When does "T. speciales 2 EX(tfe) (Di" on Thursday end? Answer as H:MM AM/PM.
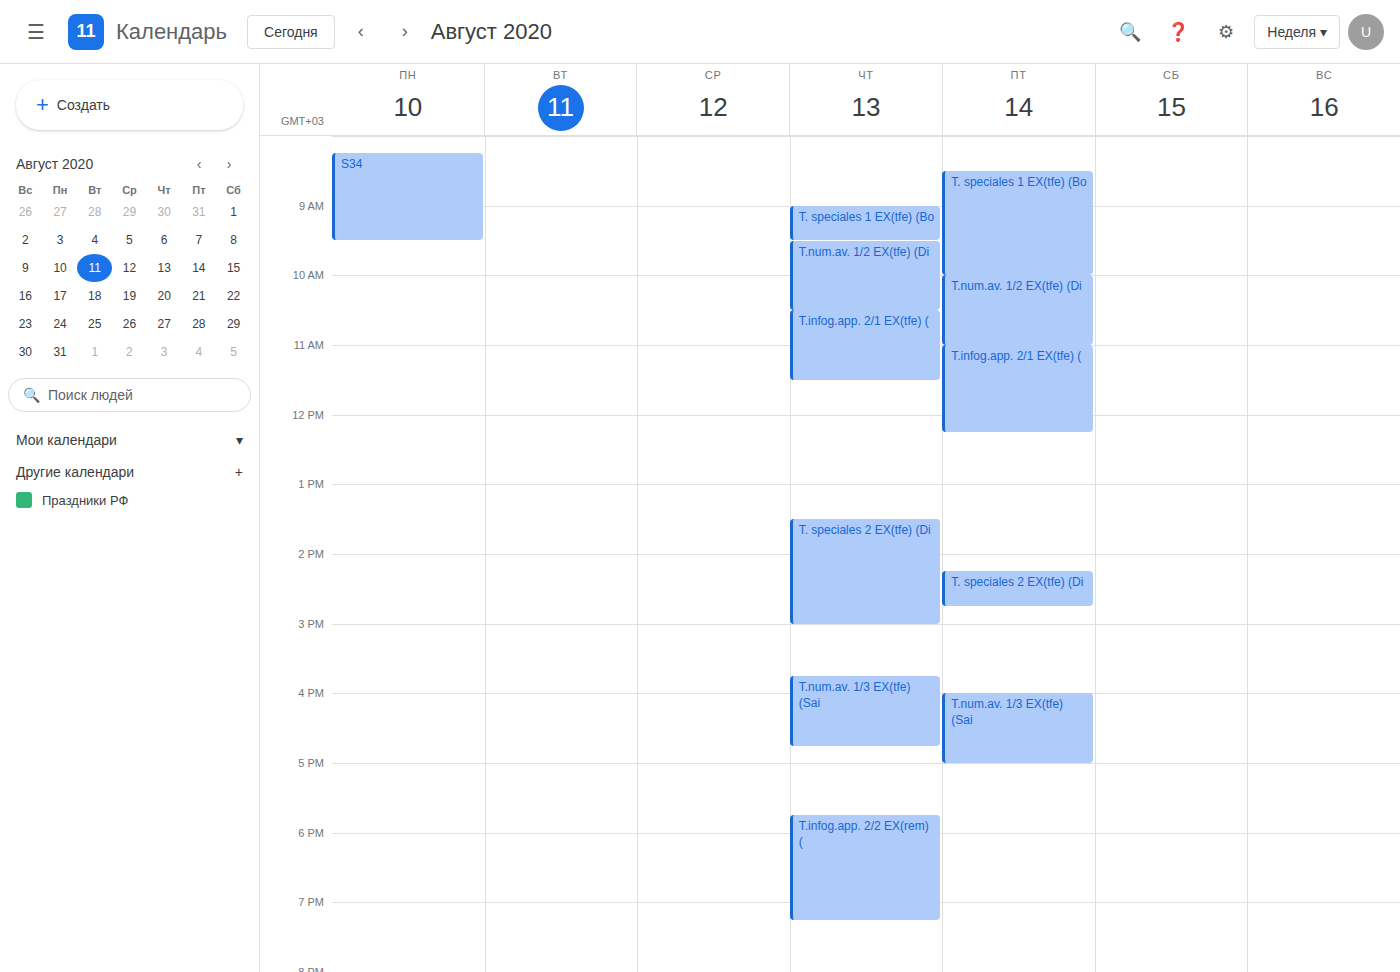
3:00 PM